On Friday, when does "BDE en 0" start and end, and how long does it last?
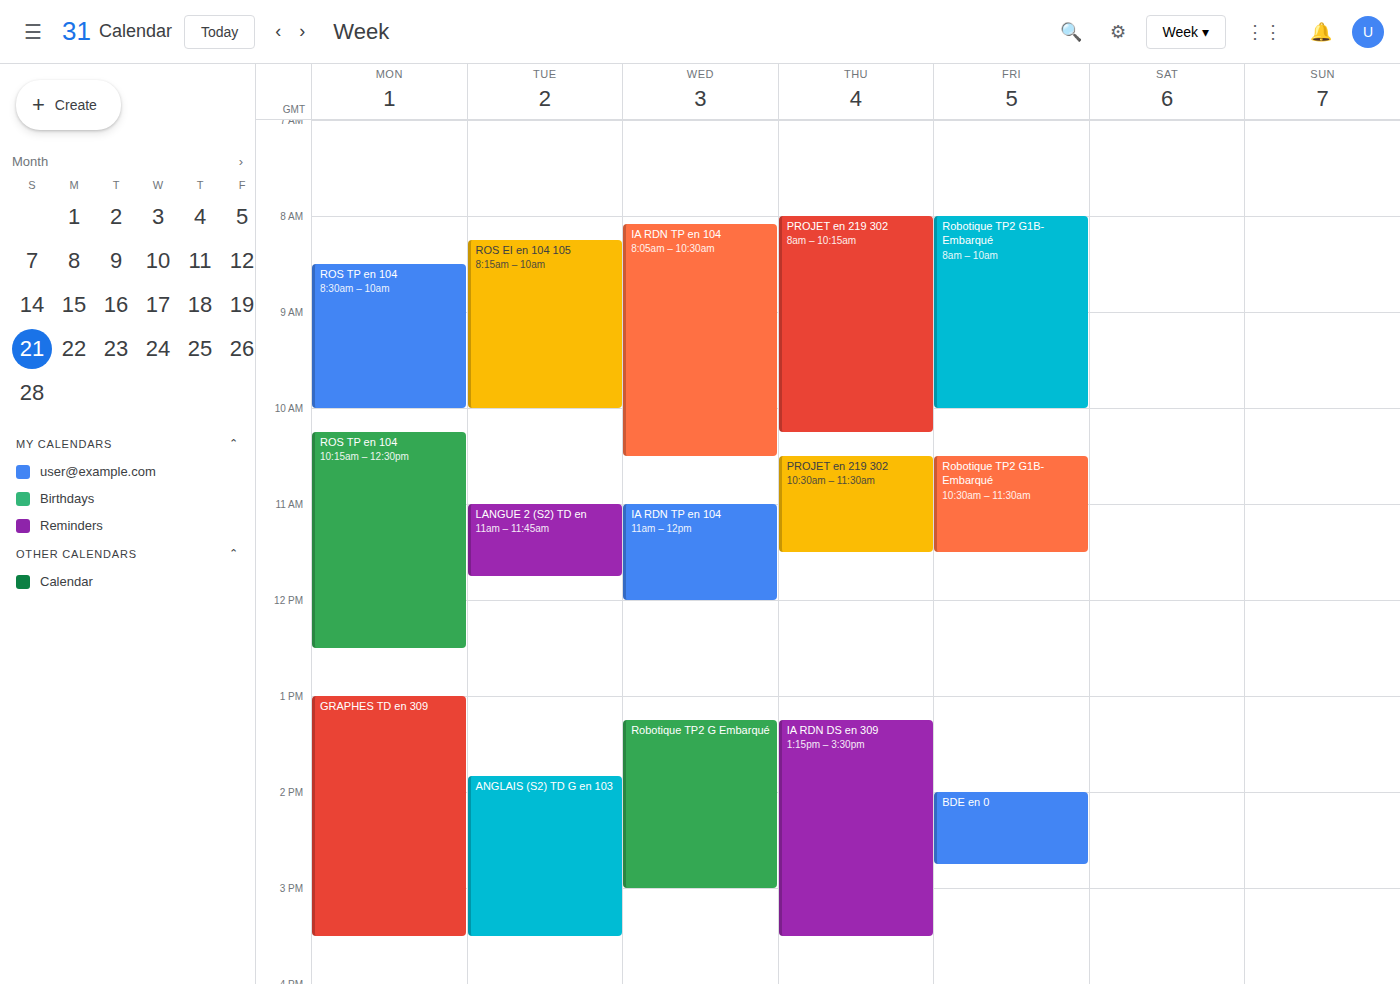
2:00 PM to 2:45 PM, 45 minutes